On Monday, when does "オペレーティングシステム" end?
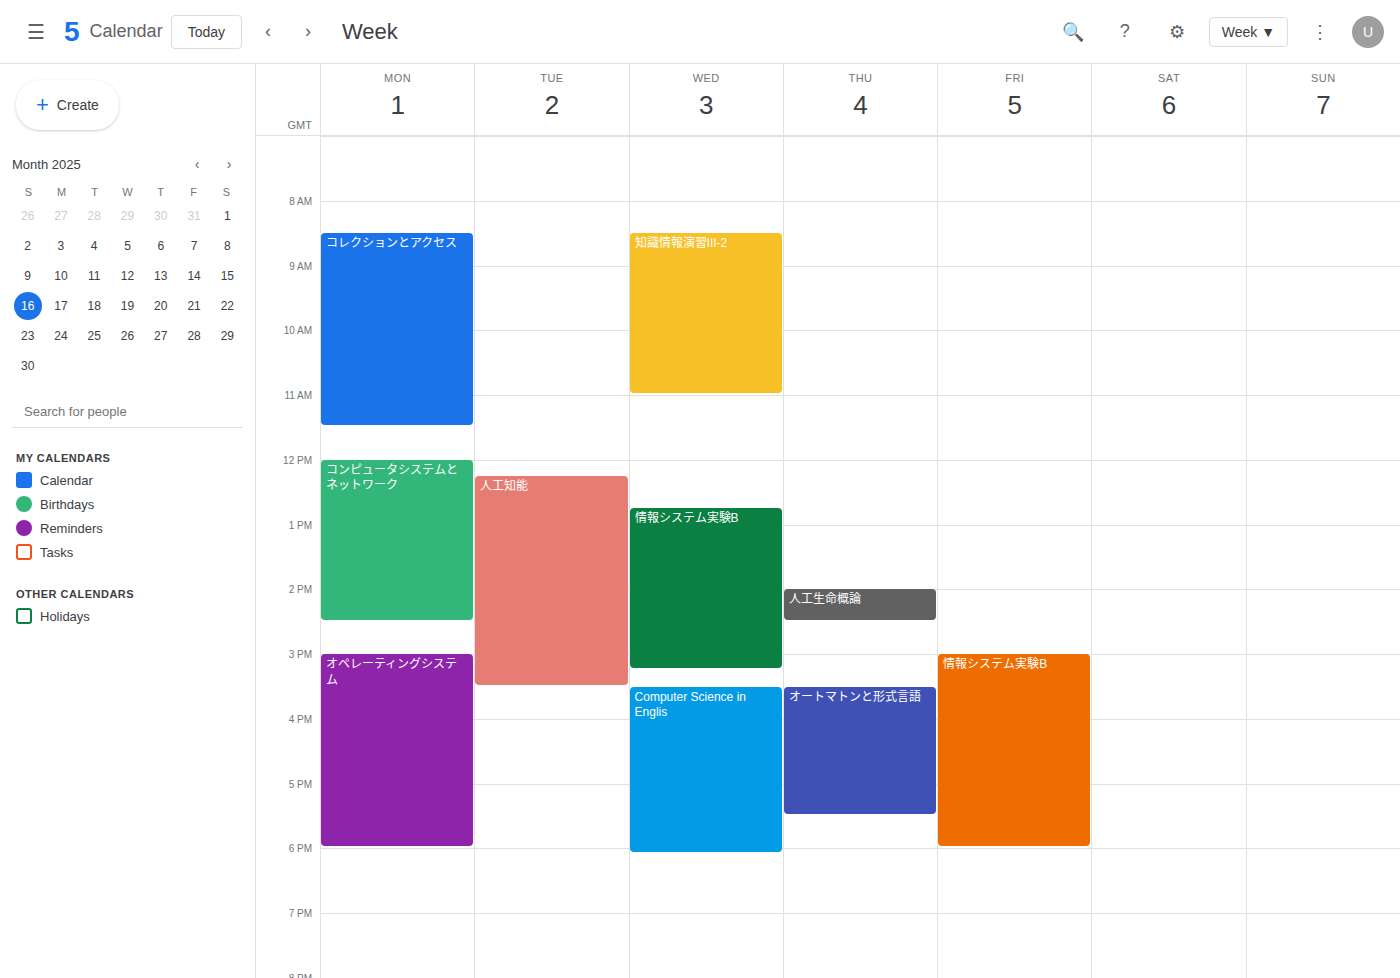
6:00 PM